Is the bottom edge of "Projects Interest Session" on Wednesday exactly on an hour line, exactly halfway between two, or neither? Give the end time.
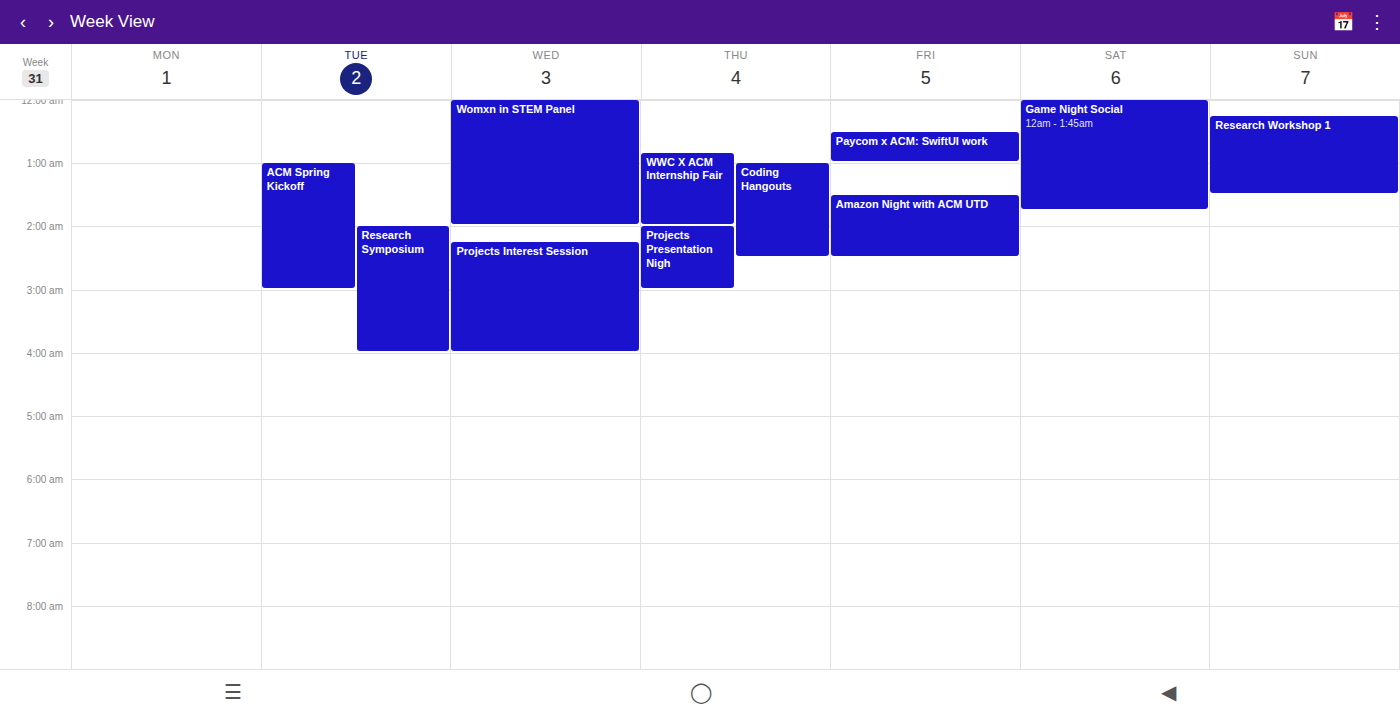
4:00 AM -- exactly on the 4 AM line.